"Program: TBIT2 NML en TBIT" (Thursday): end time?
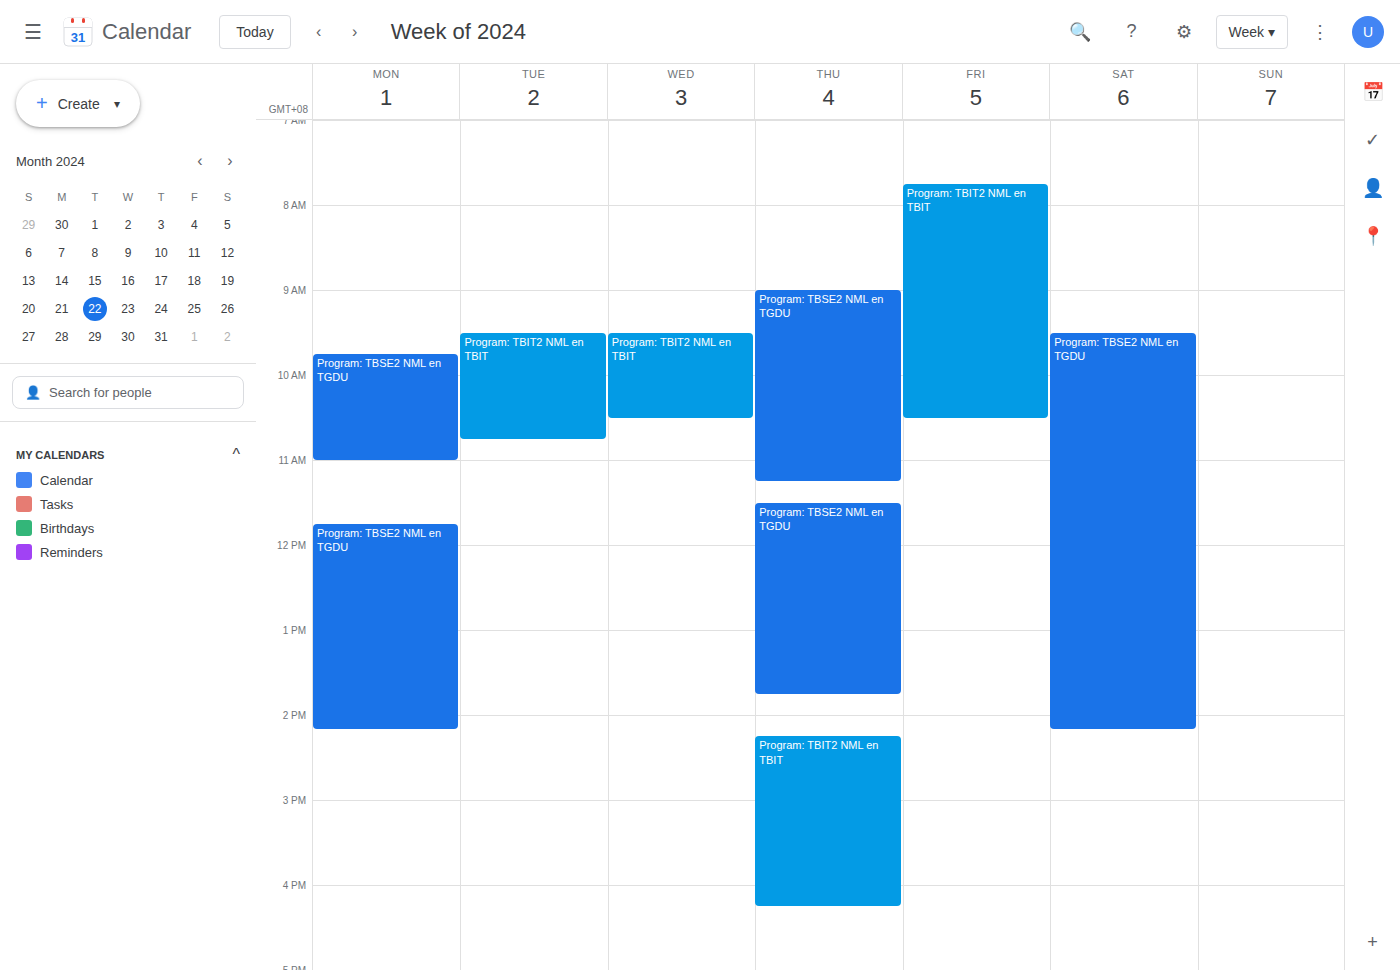
4:15 PM